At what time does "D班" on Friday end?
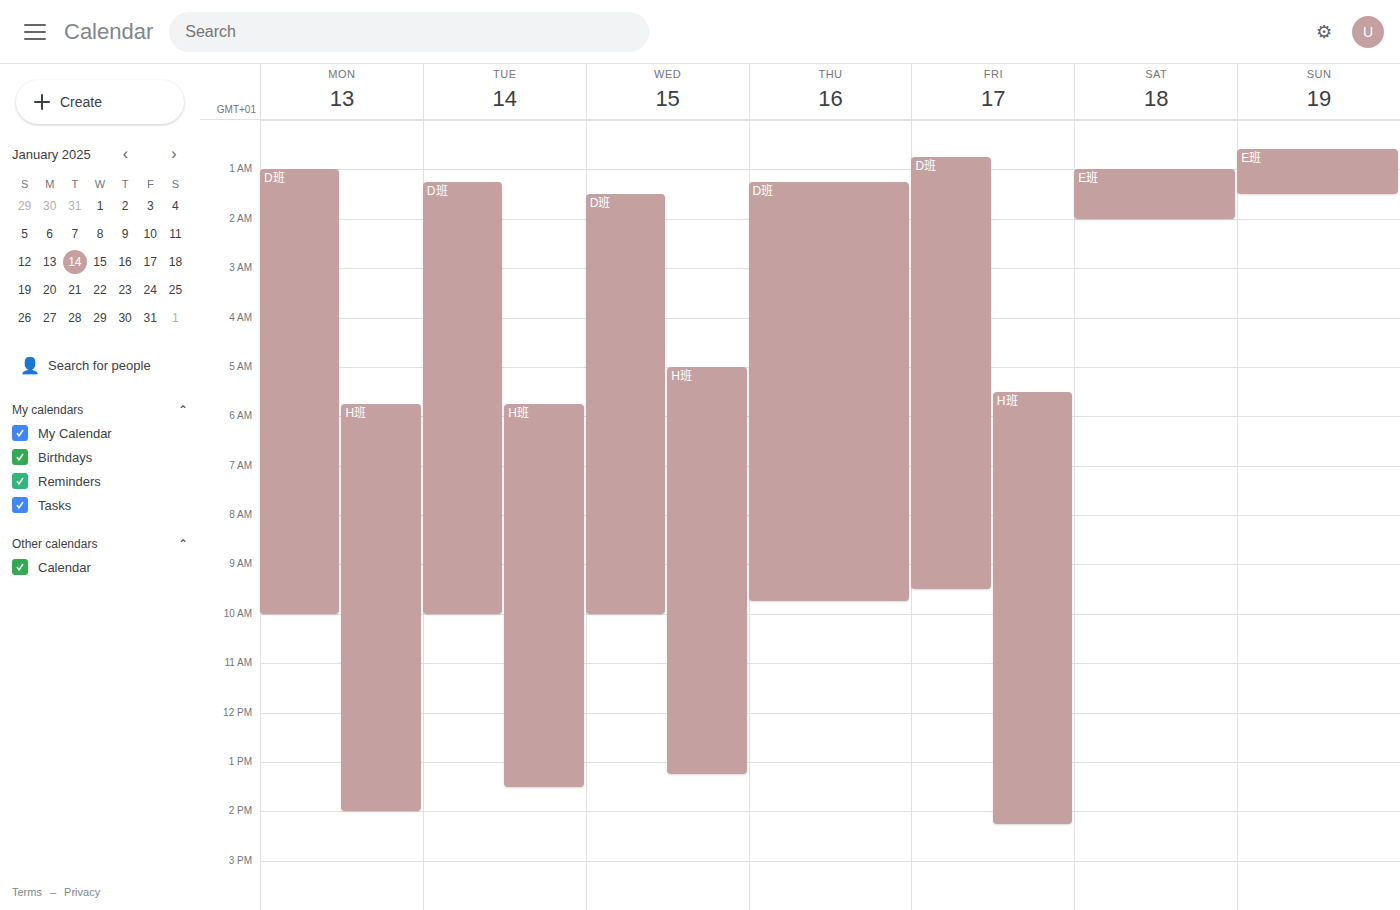
9:30 AM